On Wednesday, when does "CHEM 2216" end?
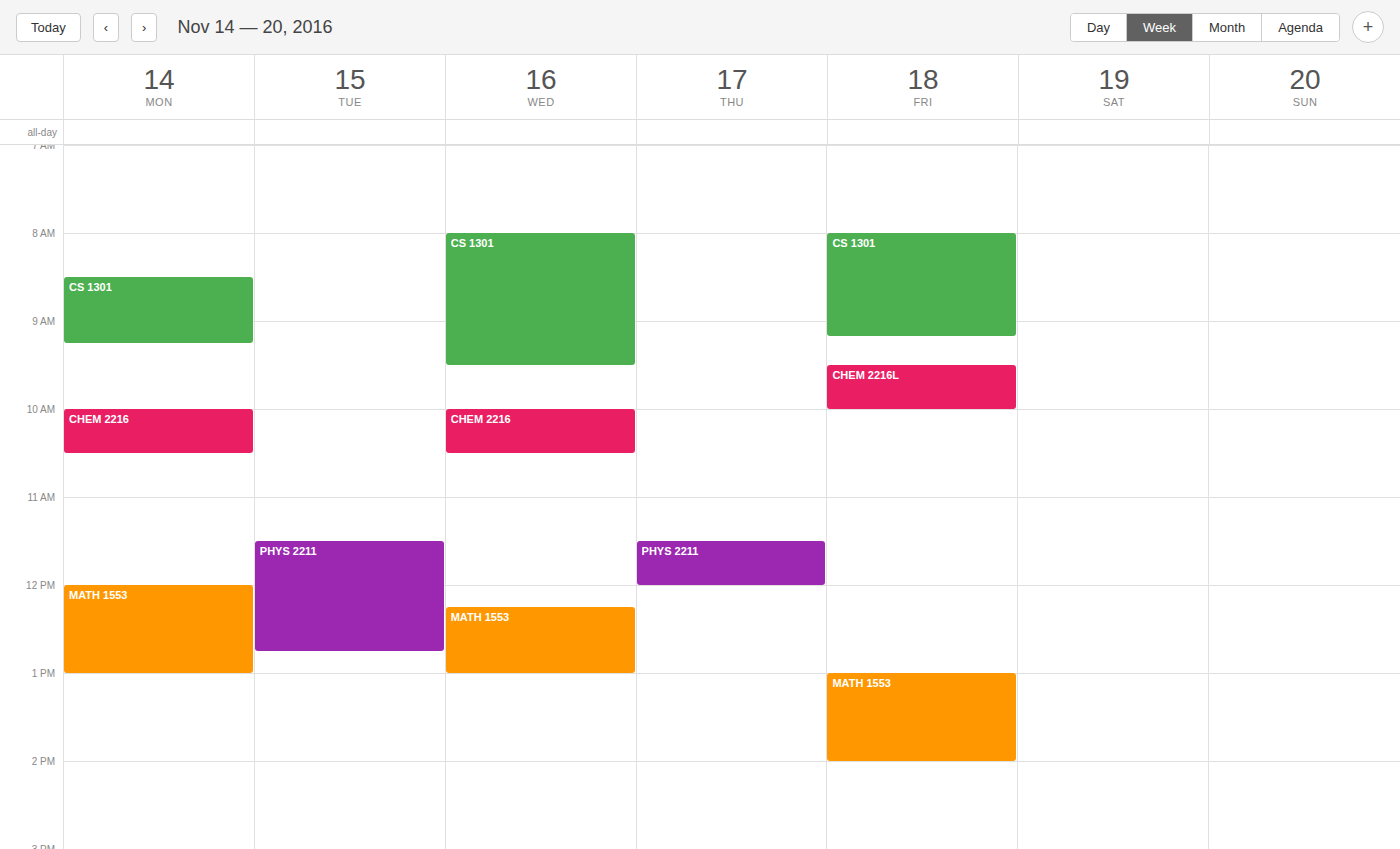
10:30 AM